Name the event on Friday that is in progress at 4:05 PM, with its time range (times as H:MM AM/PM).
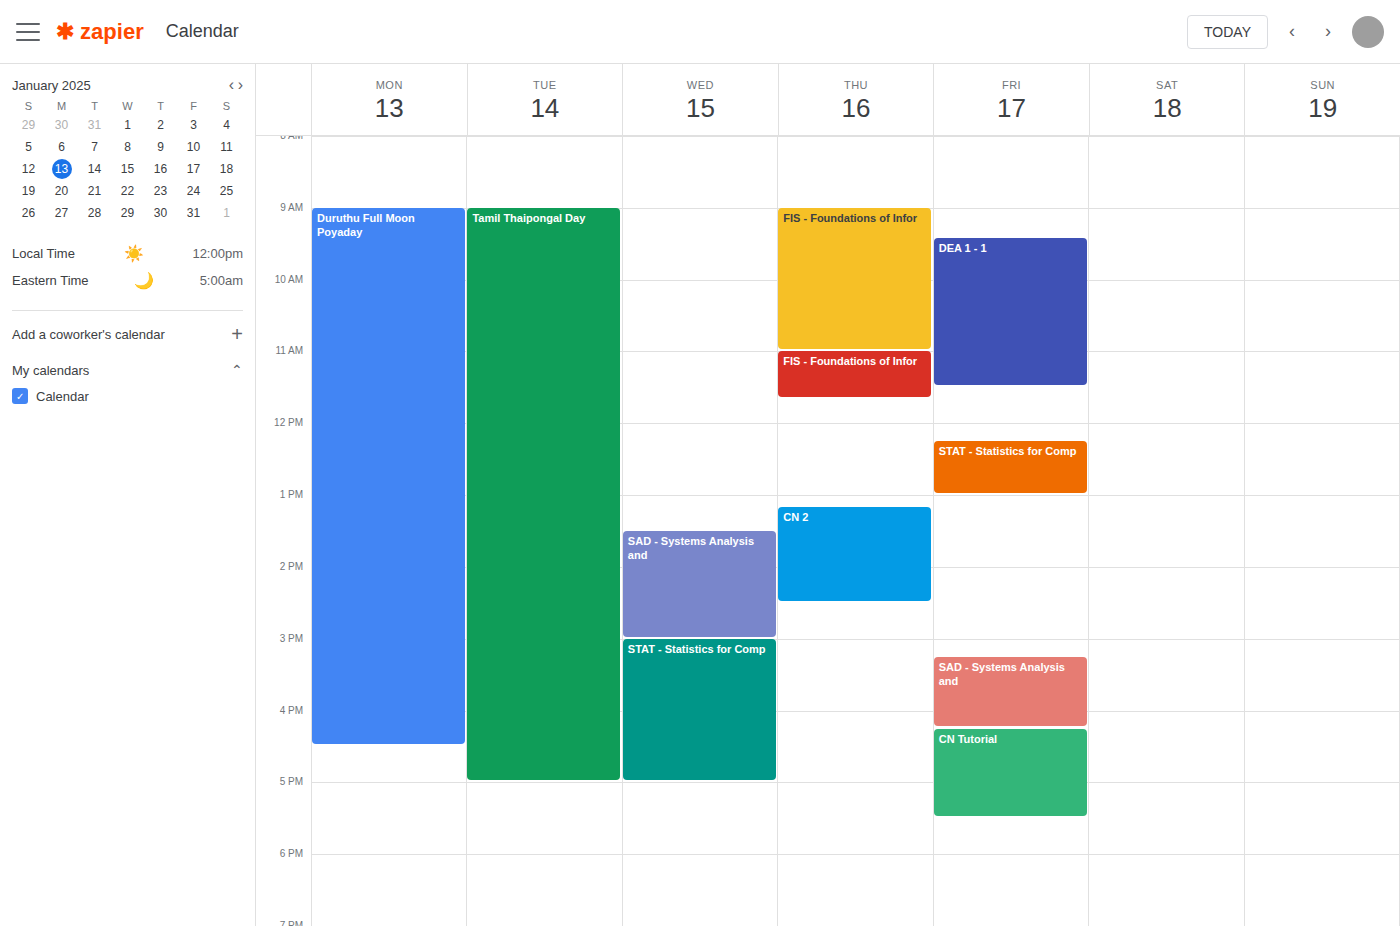
"SAD - Systems Analysis and", 3:15 PM to 4:15 PM